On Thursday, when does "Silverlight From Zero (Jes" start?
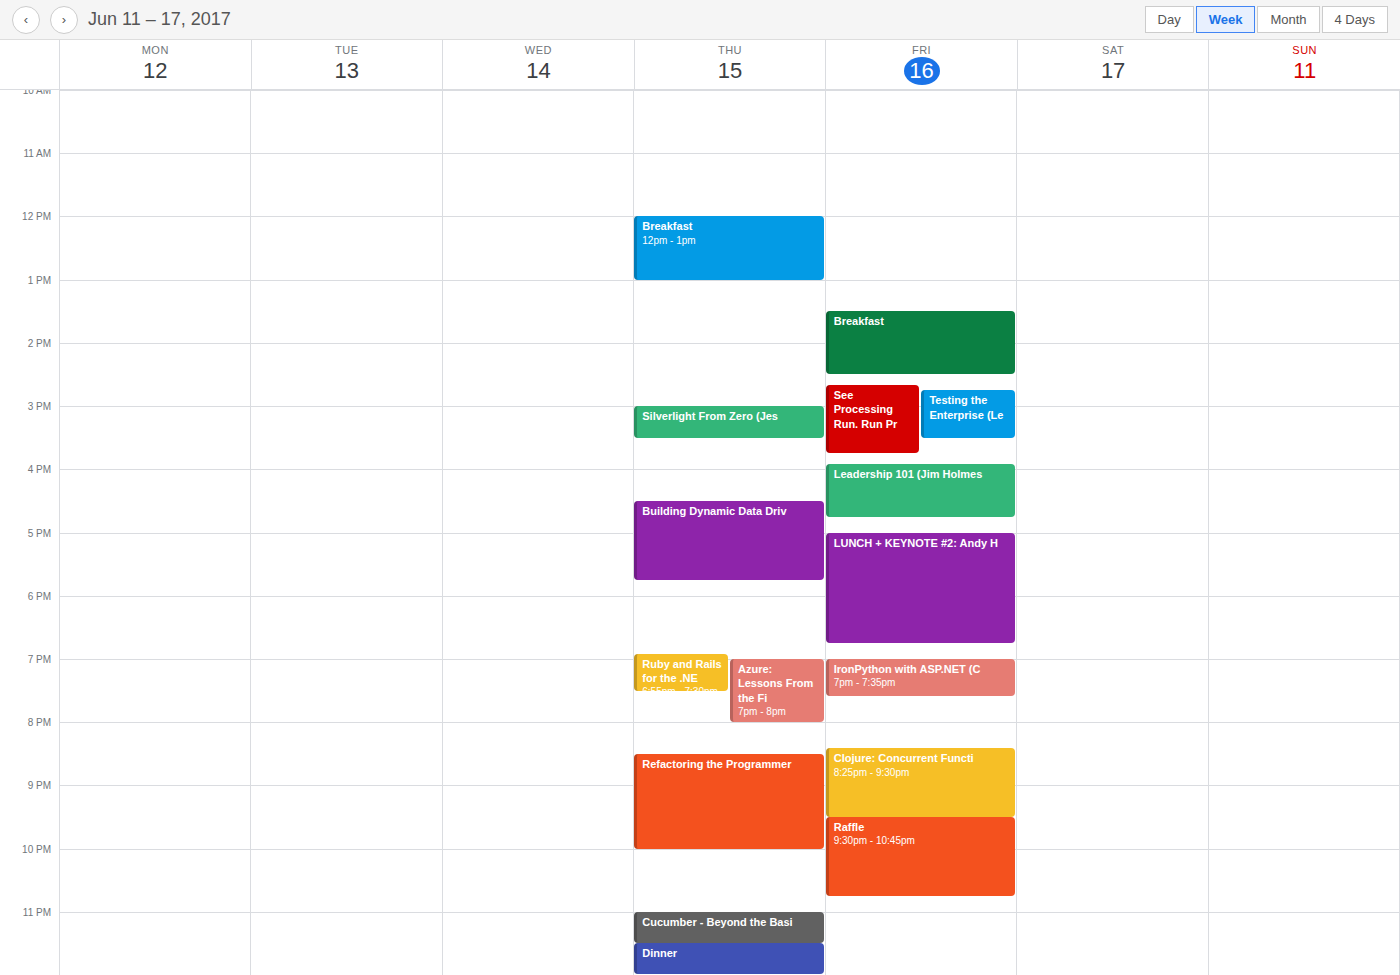
3:00 PM